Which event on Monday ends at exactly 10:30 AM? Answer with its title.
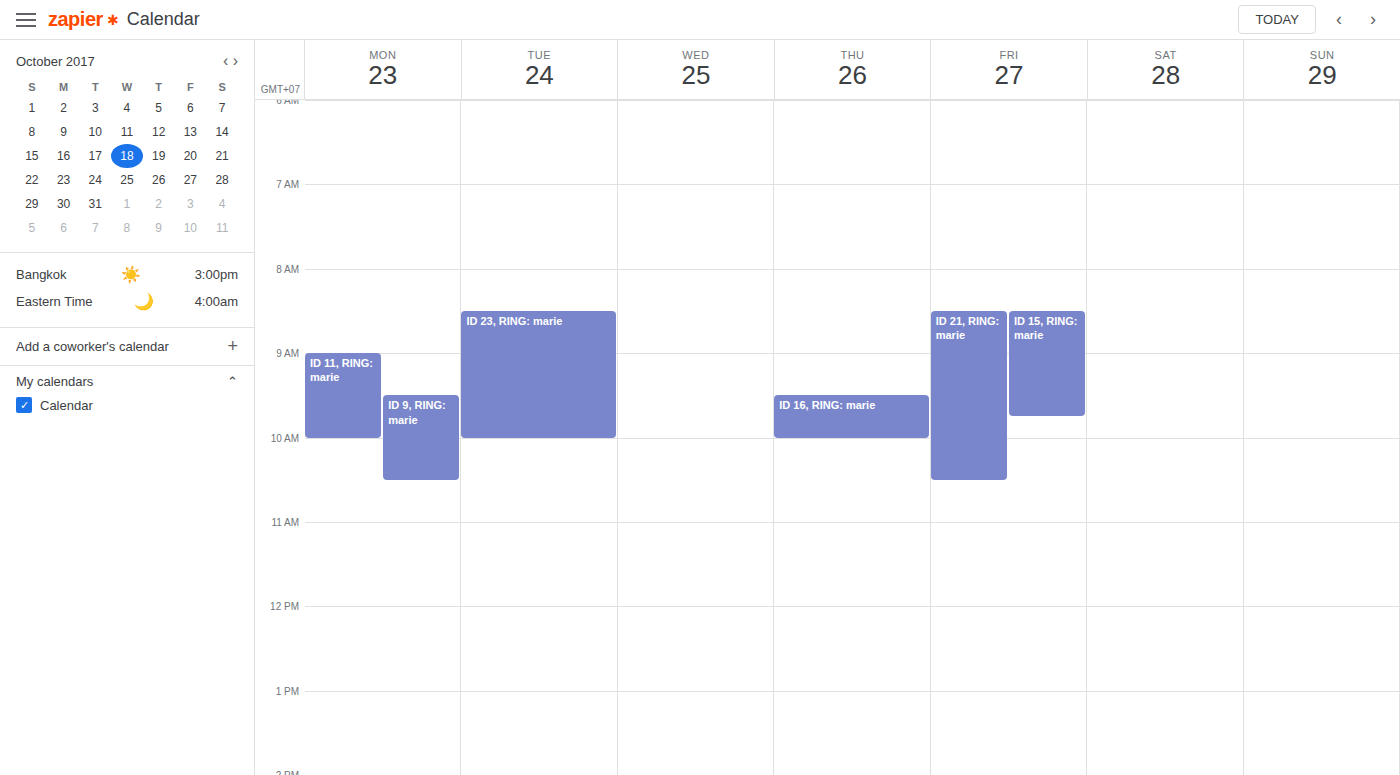
"ID 9, RING: marie"